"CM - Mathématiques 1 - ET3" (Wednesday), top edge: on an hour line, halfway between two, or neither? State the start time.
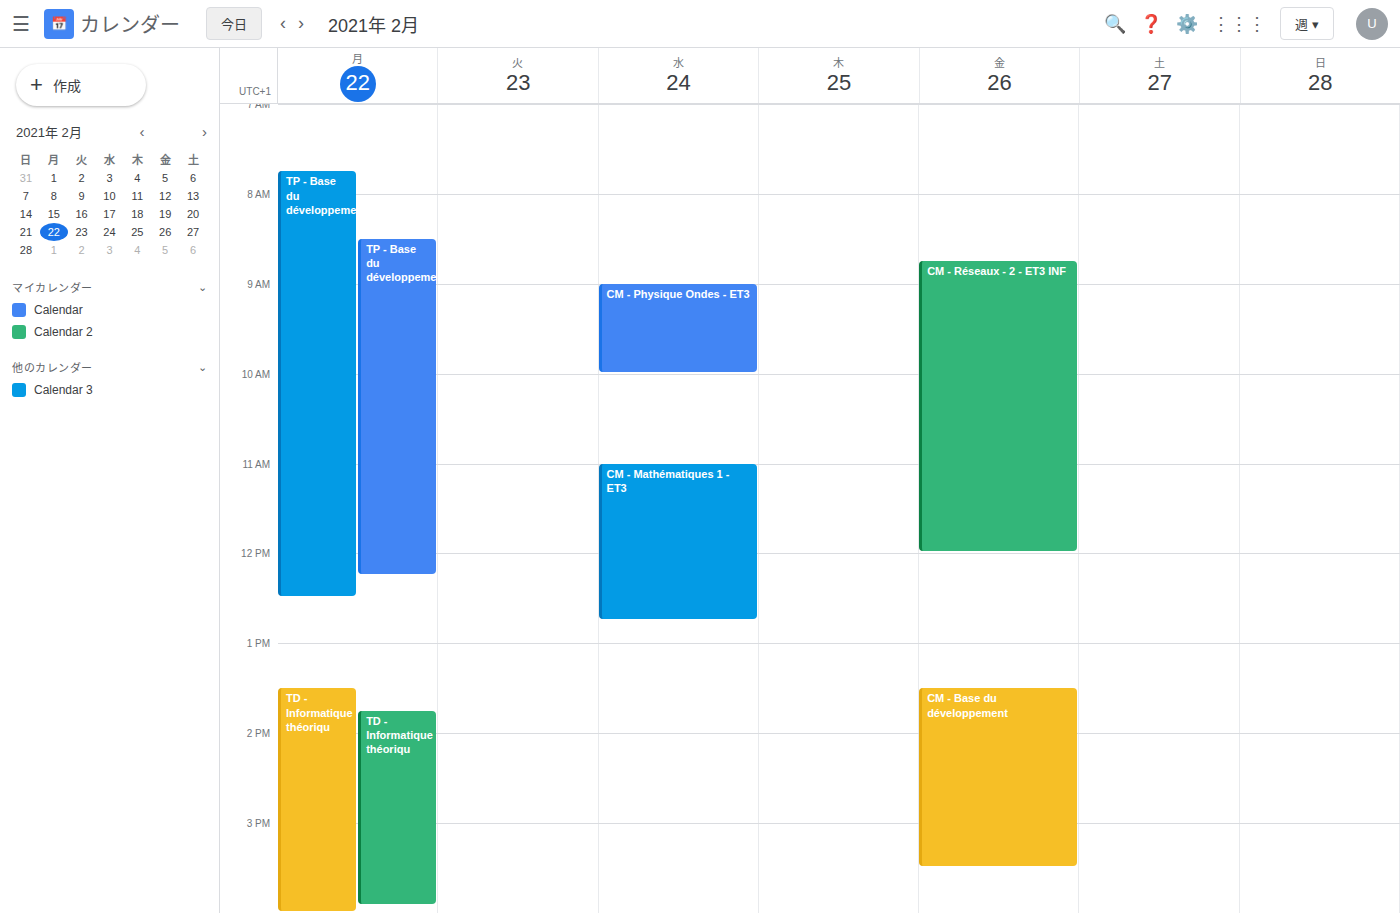
11:00 AM -- exactly on the 11 AM line.